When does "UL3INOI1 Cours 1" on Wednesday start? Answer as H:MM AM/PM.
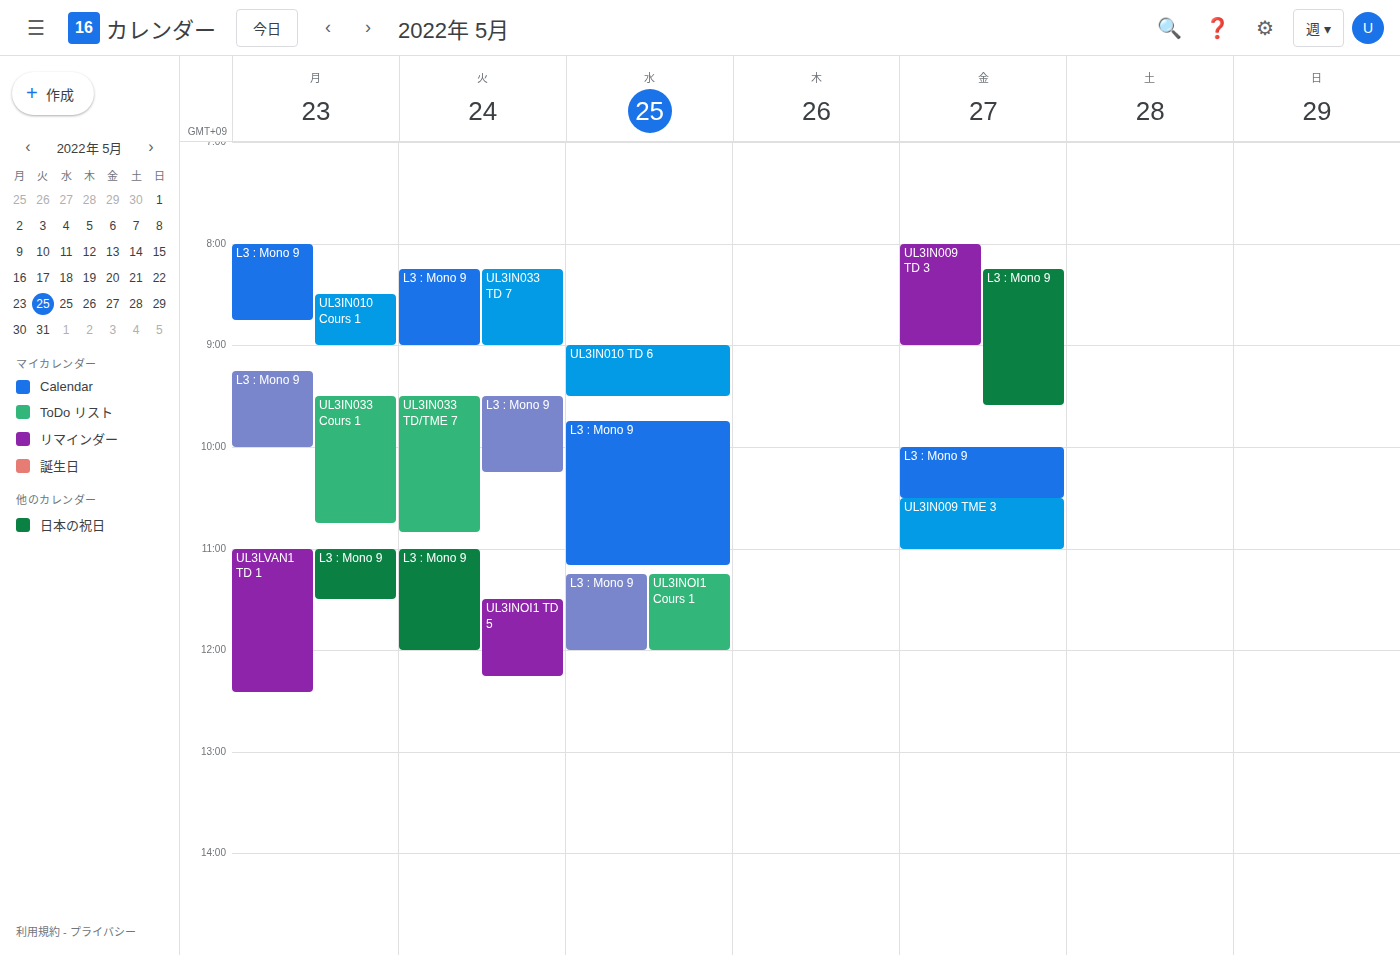
11:15 AM